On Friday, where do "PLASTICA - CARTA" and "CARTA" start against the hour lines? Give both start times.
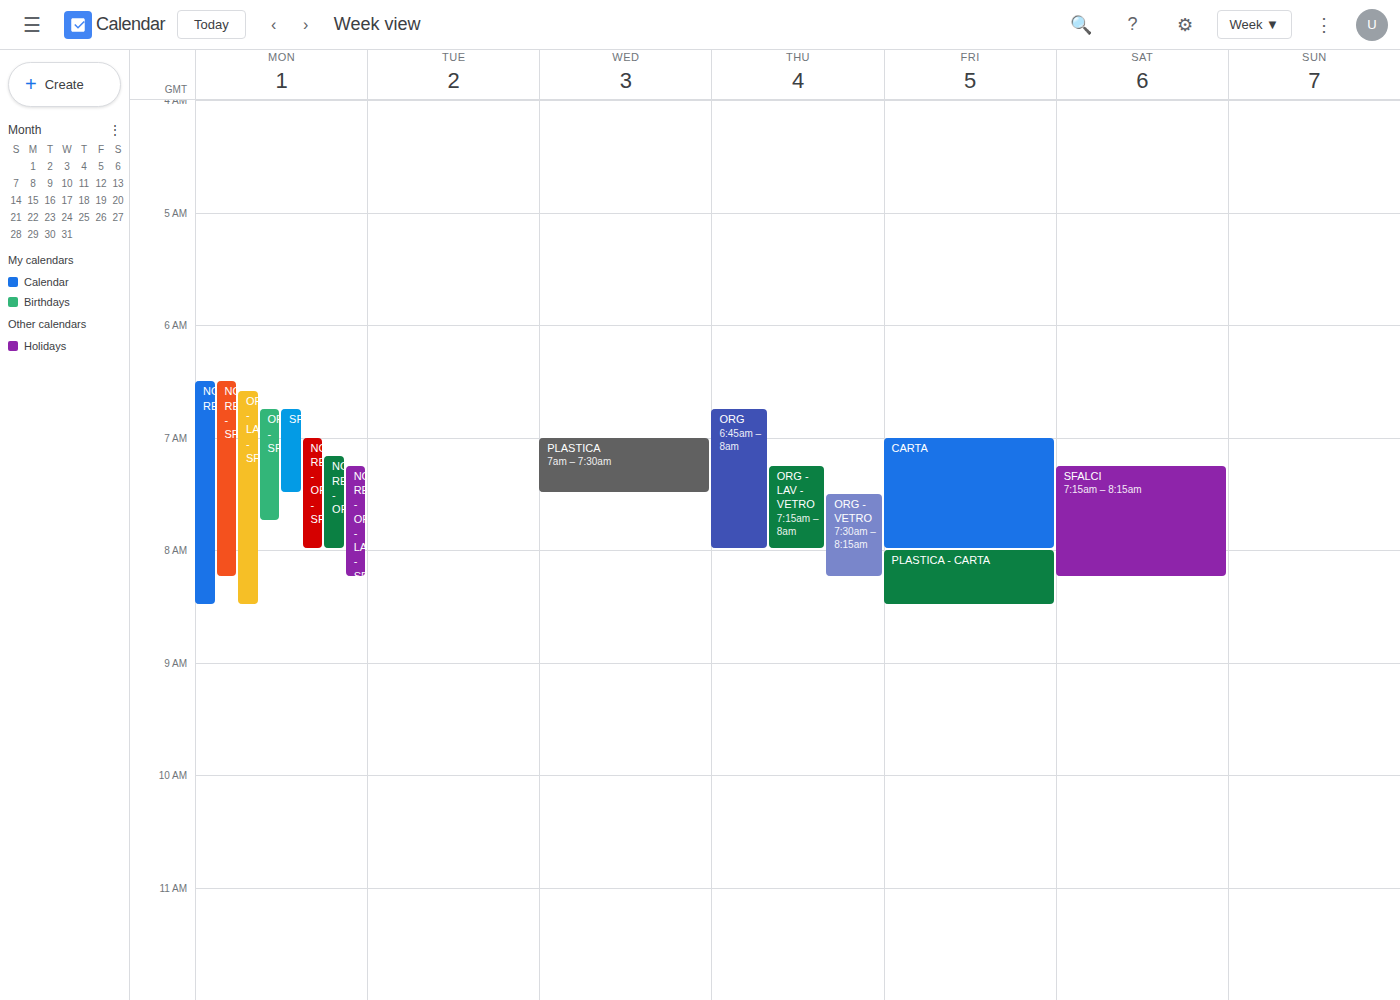
"PLASTICA - CARTA": 8:00 AM, exactly on the 8 AM line. "CARTA": 7:00 AM, exactly on the 7 AM line.